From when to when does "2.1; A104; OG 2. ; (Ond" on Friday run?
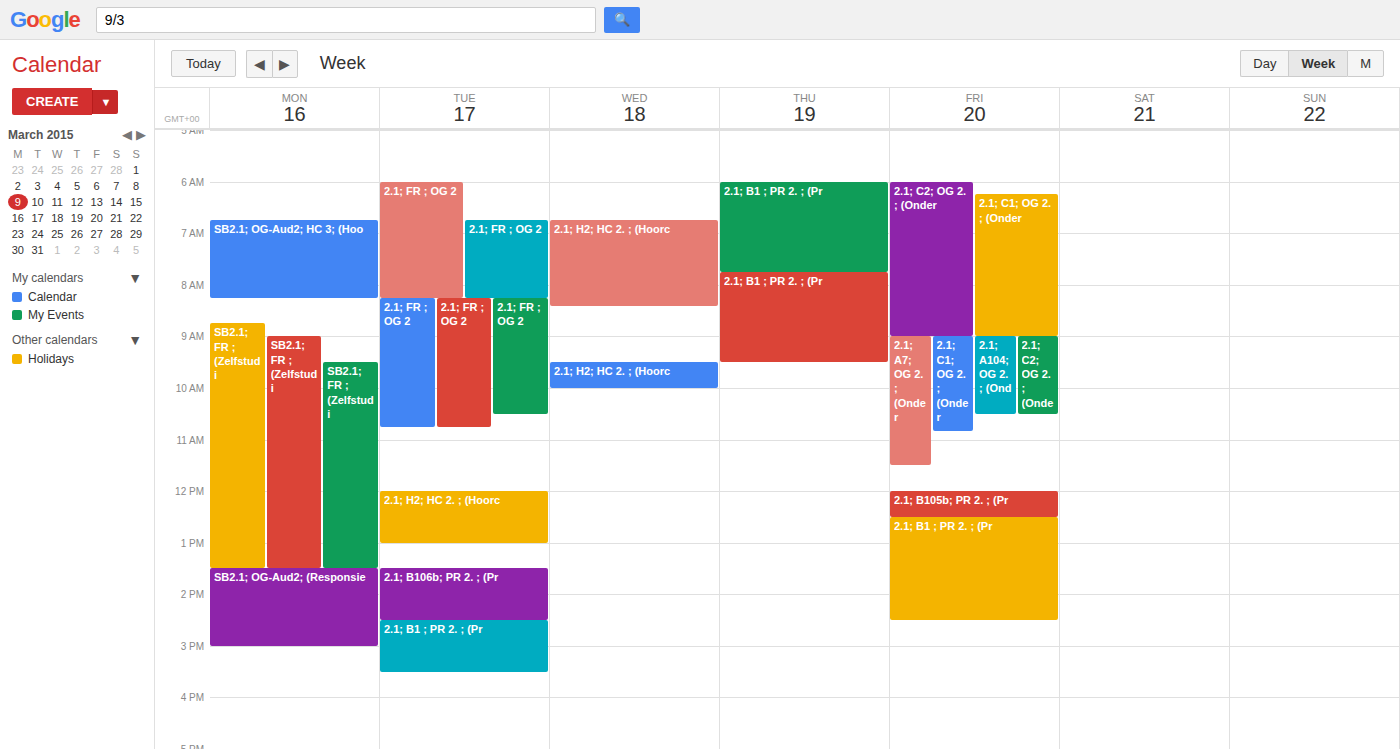
9:00 AM to 10:30 AM